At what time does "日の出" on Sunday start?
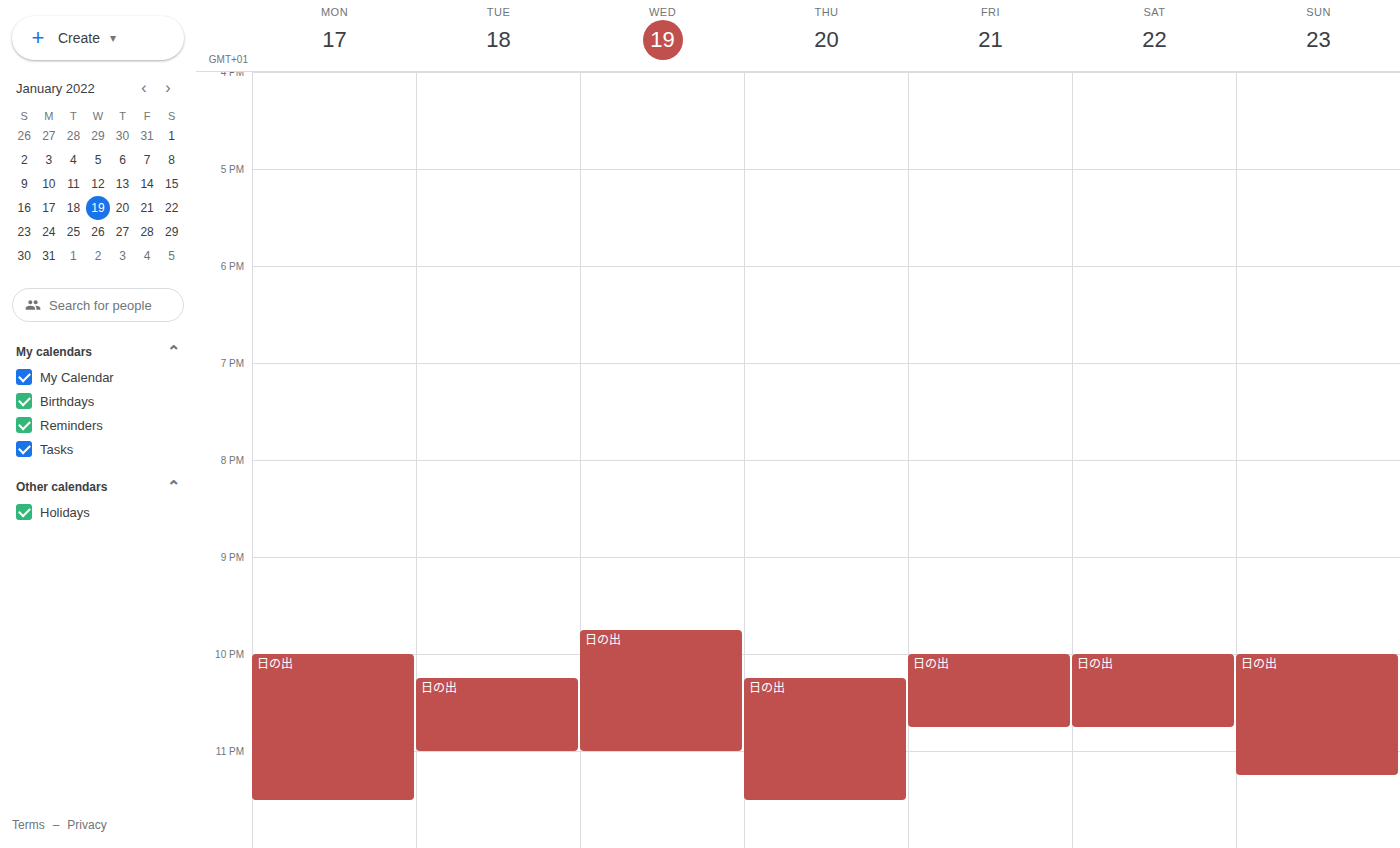
10:00 PM